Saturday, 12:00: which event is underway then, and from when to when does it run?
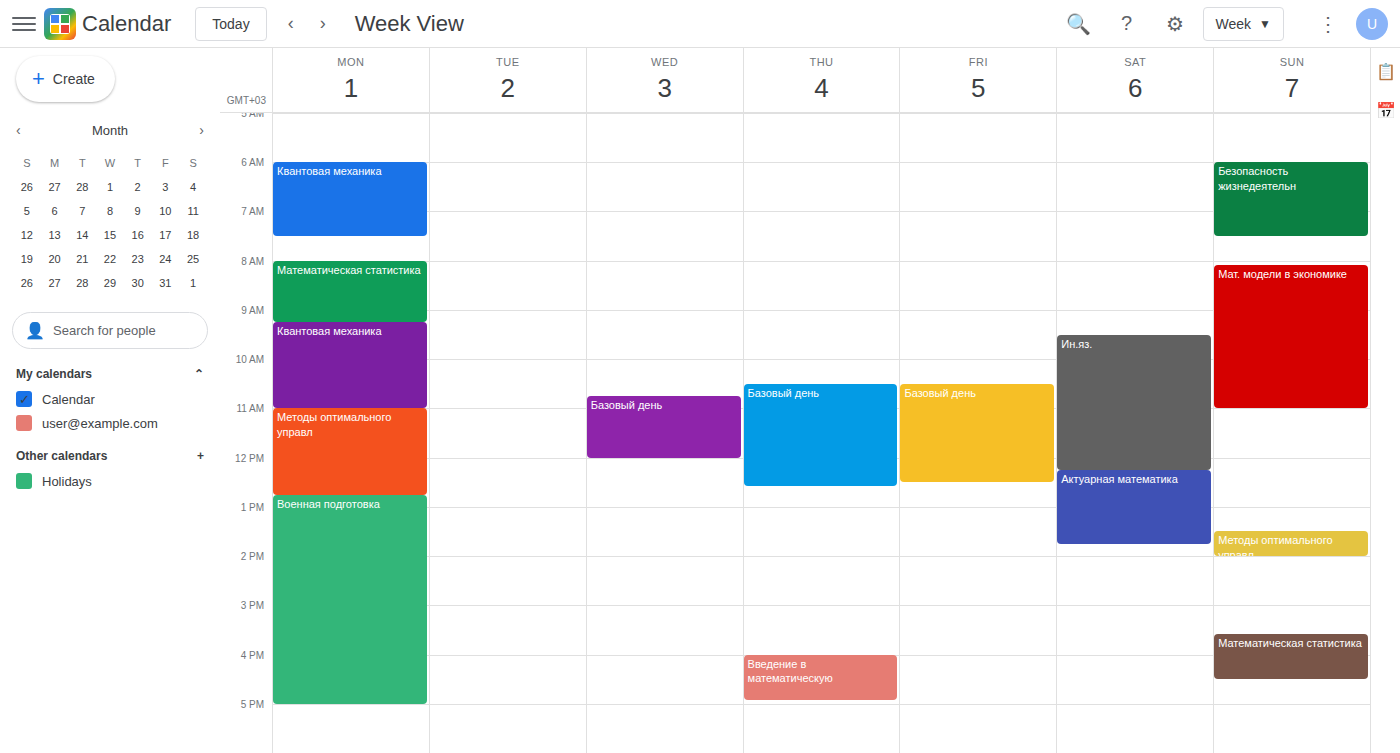
"Ин.яз.", 09:30 to 12:15